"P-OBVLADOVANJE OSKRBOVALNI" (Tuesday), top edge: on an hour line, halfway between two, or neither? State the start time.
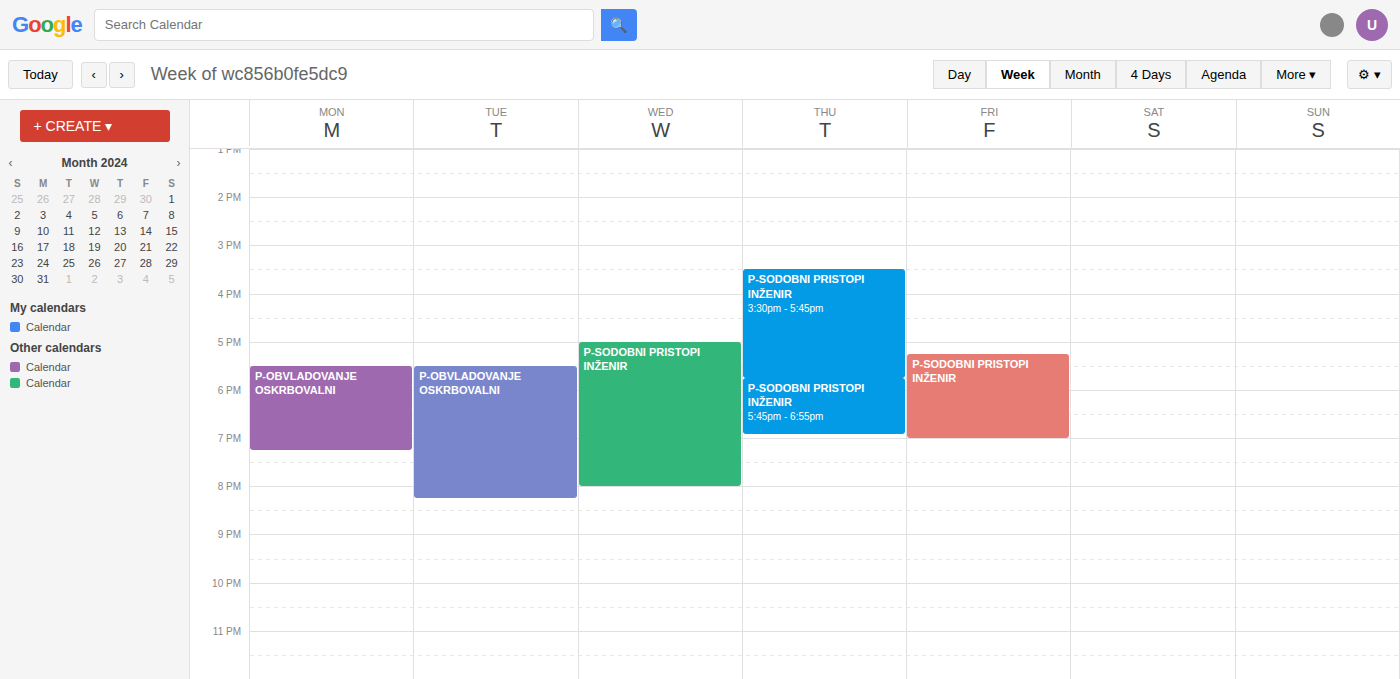
5:30 PM -- halfway between the 5 PM and 6 PM lines.